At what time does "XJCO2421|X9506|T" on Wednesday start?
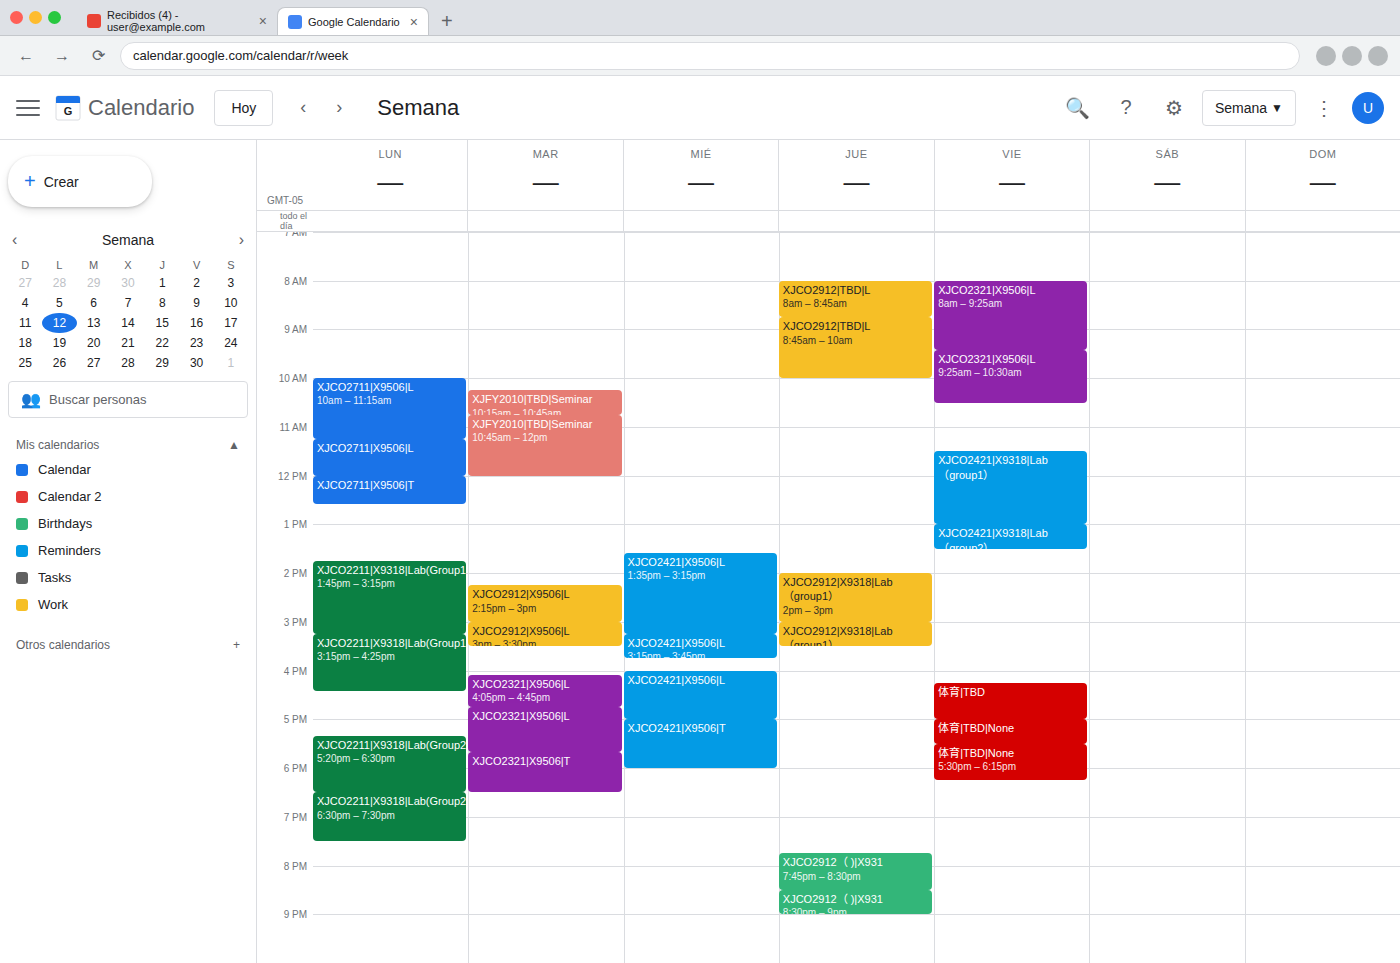
5:00 PM